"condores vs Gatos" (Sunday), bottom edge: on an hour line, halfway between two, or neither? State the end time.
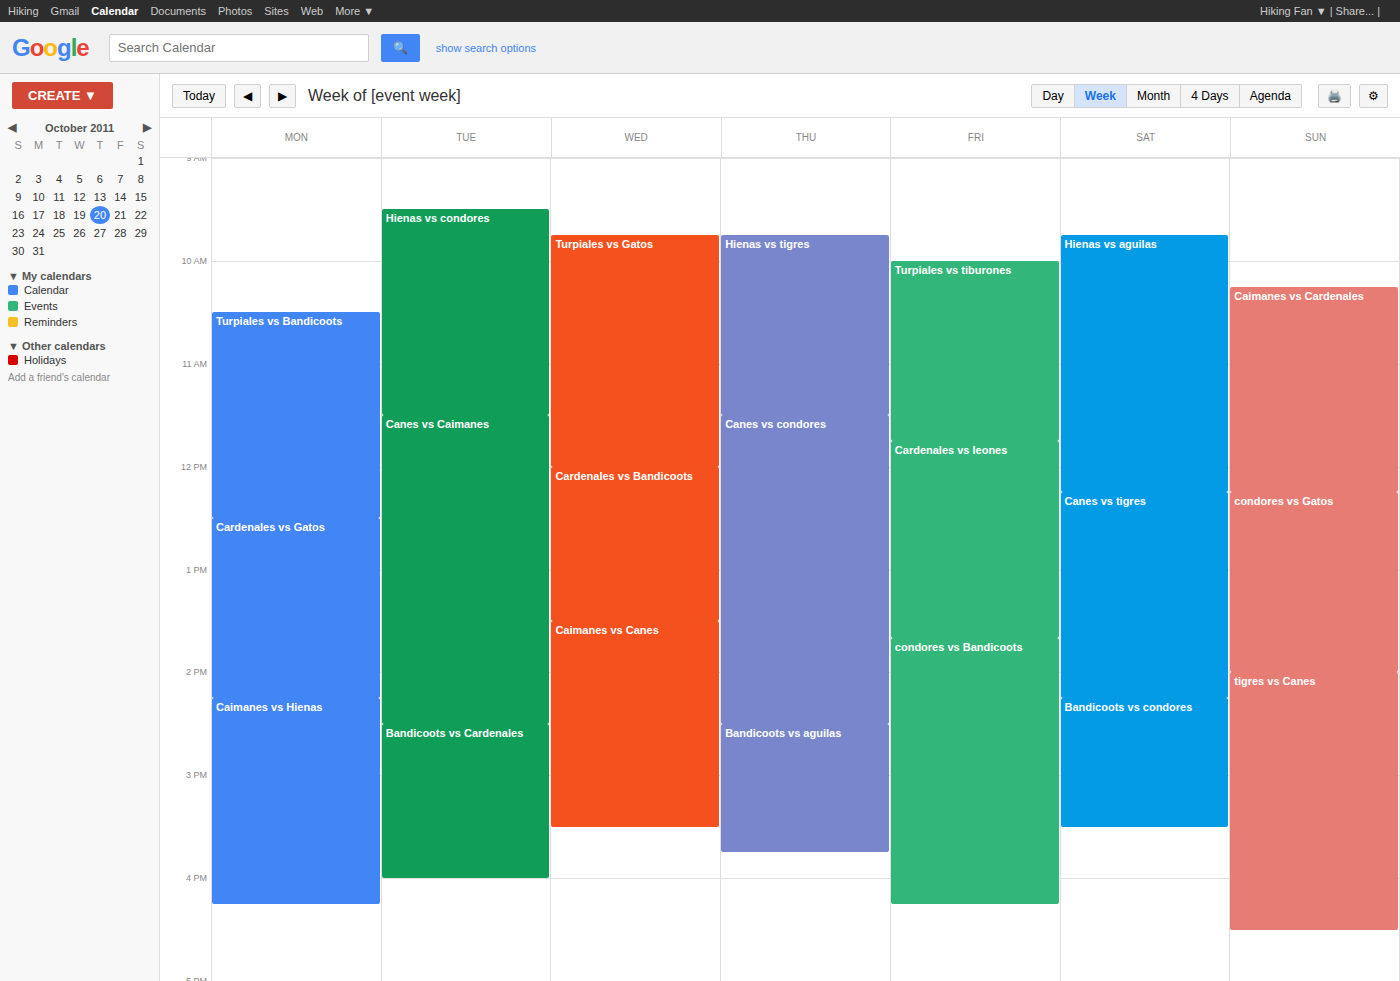
2:00 PM -- exactly on the 2 PM line.